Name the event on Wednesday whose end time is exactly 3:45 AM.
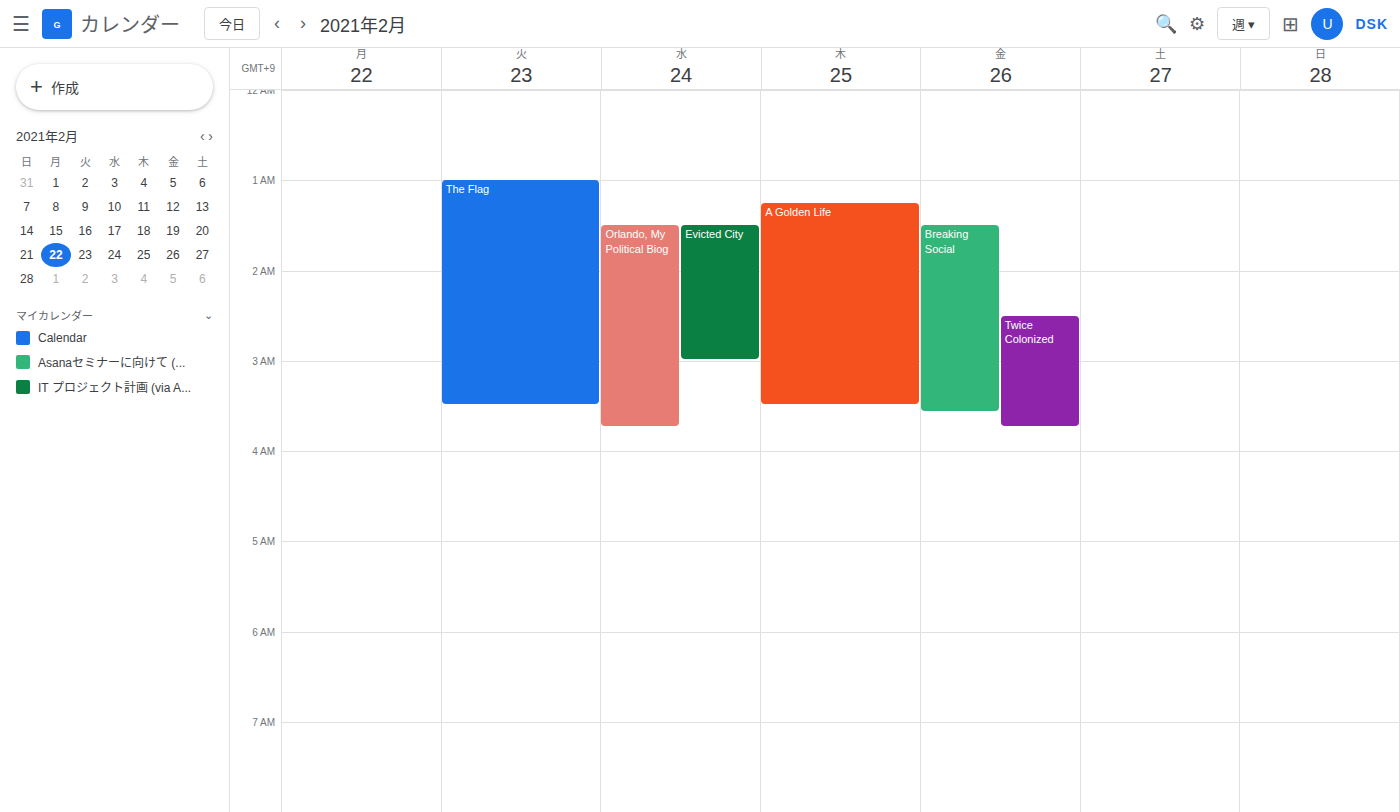
"Orlando, My Political Biog"